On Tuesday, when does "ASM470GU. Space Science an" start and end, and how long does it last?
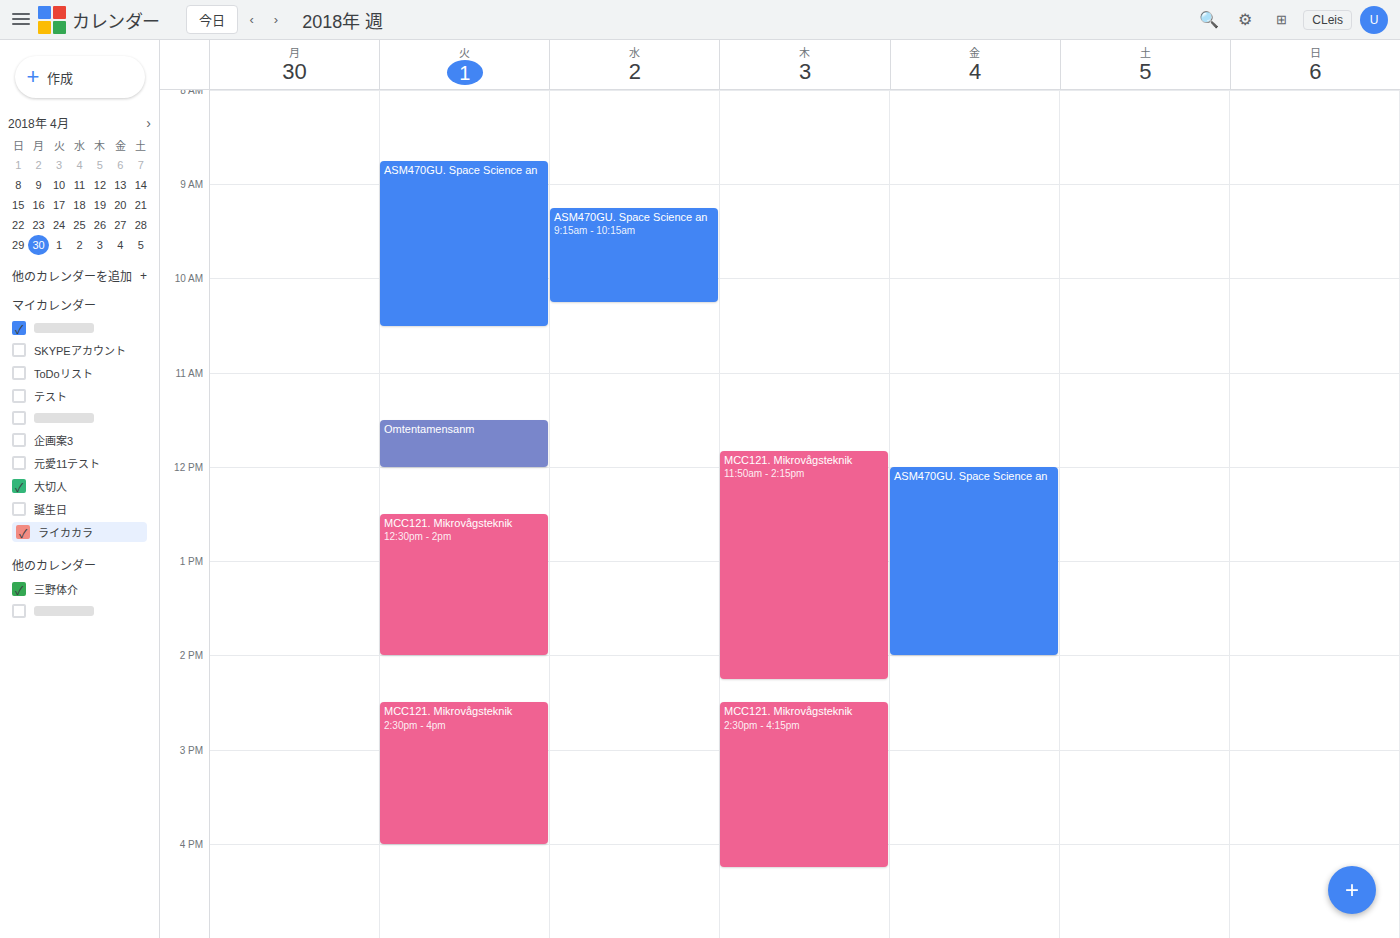
08:45 to 10:30, 1 hour 45 minutes